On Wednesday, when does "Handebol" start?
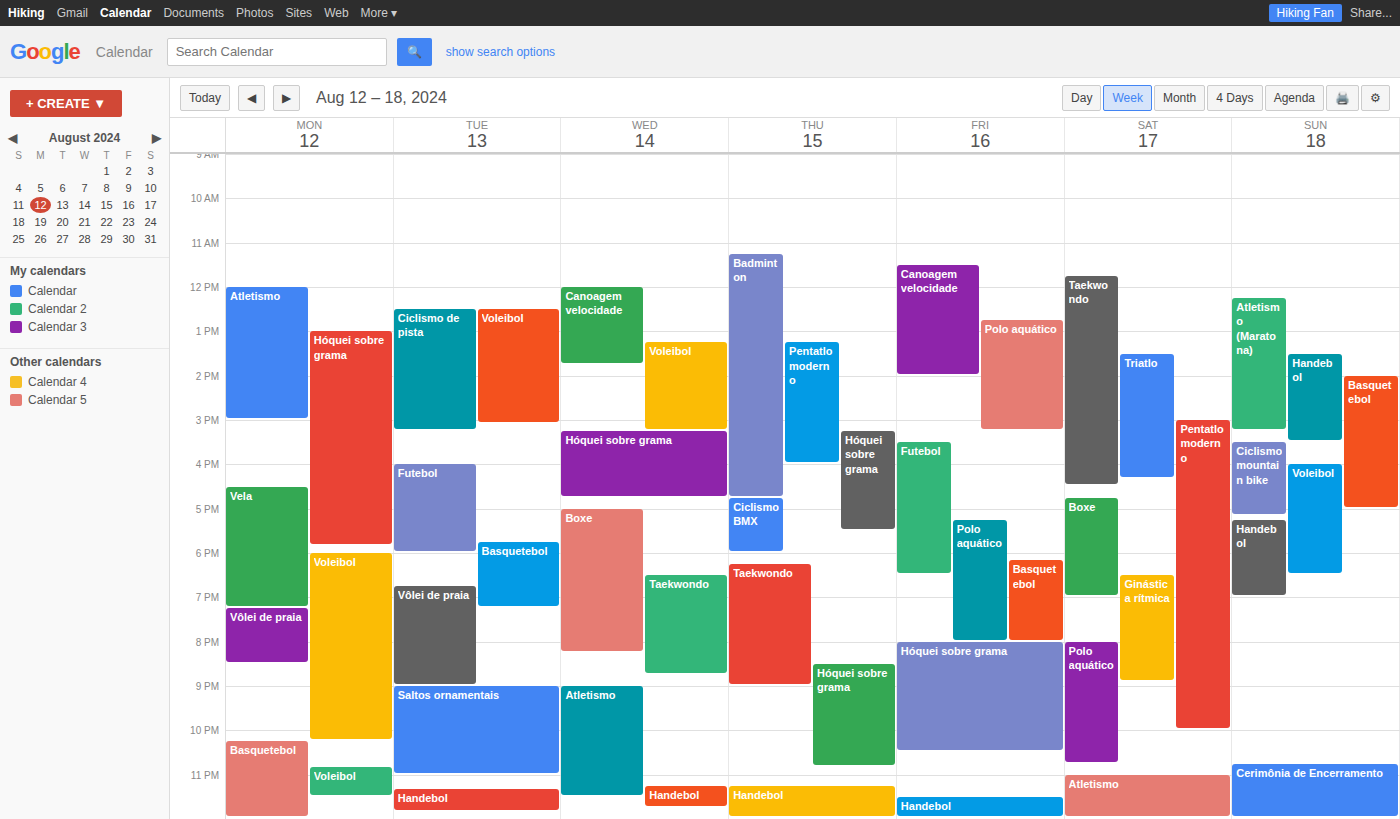
11:15 PM